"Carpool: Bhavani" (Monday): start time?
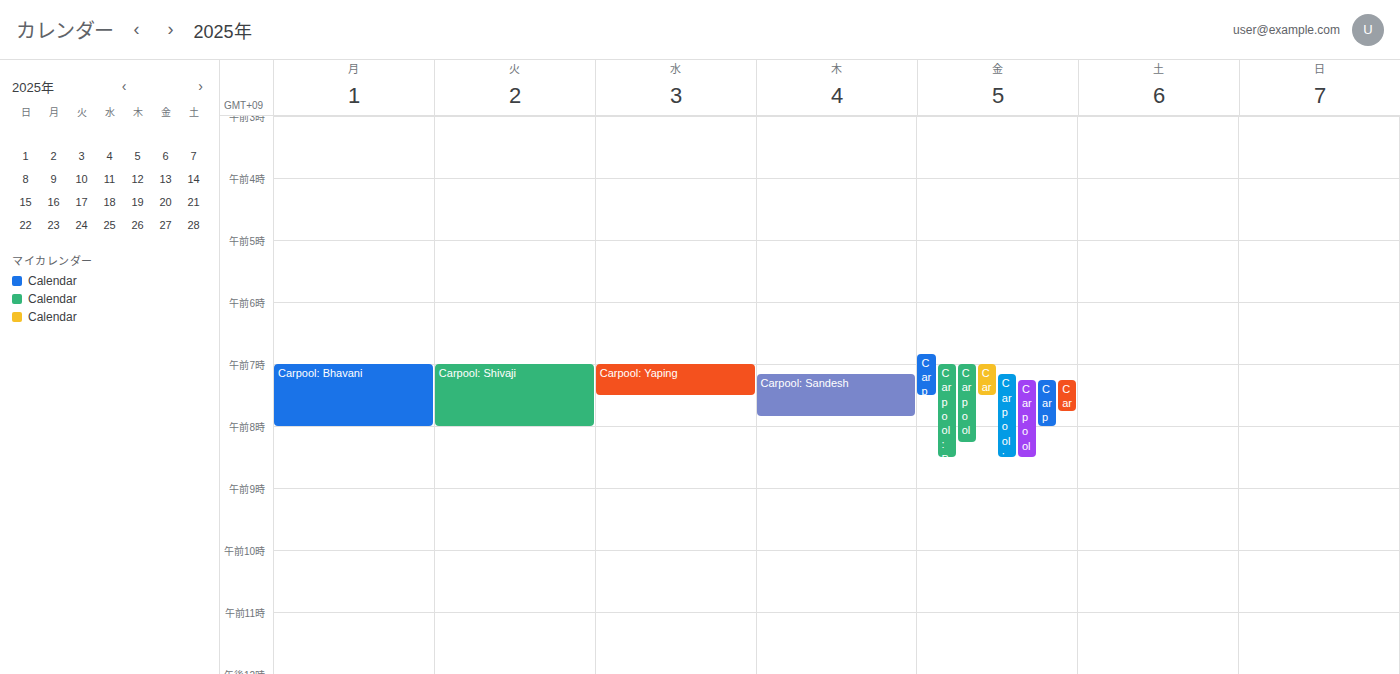
07:00